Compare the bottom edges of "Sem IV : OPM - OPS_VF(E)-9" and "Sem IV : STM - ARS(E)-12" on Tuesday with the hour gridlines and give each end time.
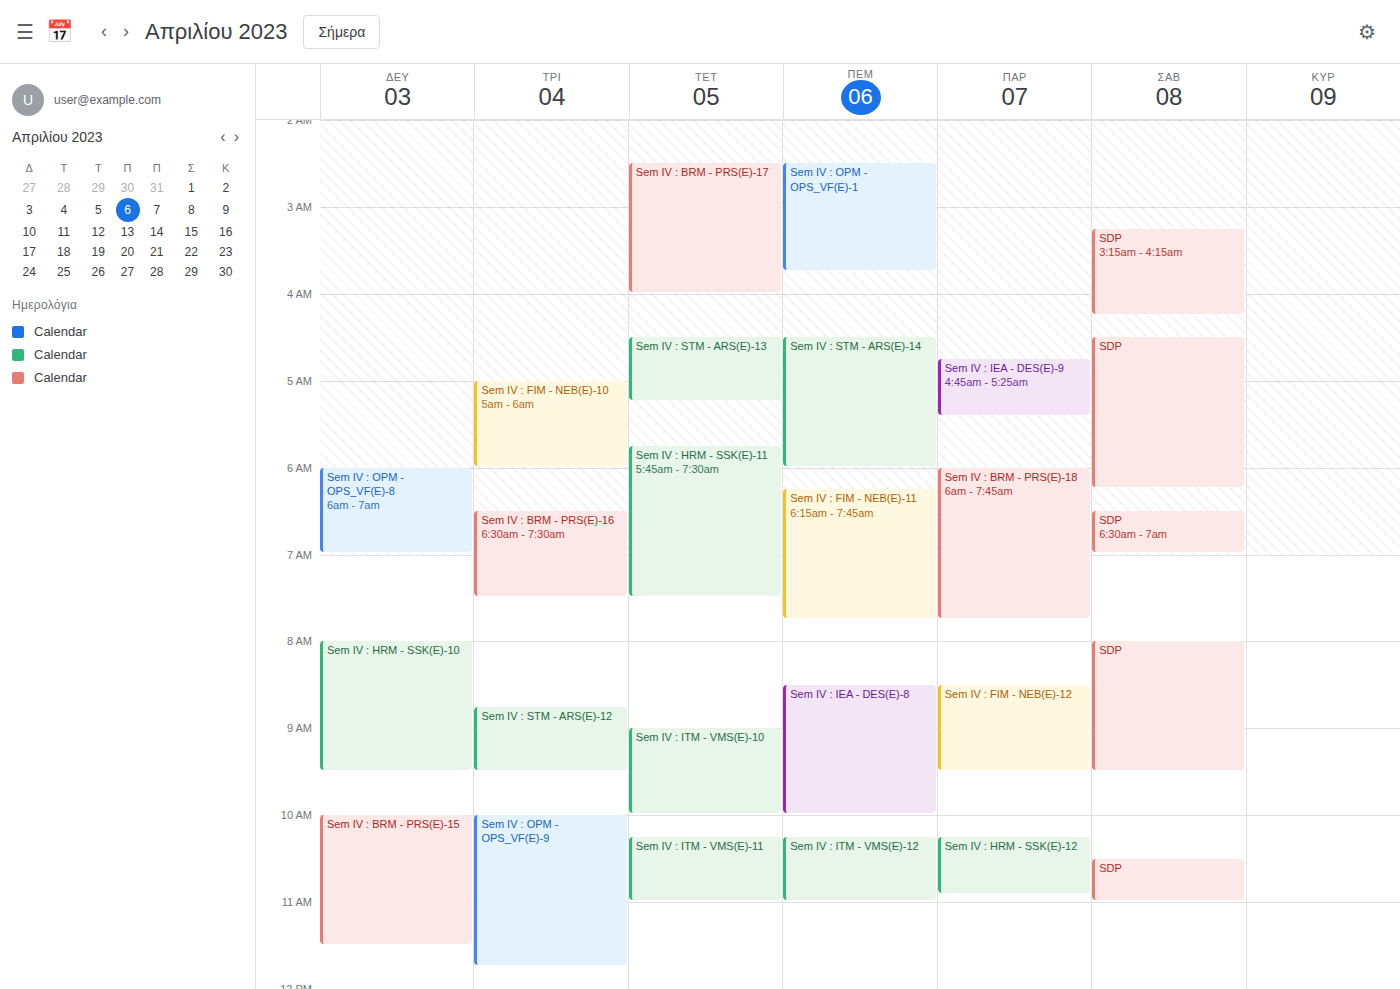
"Sem IV : OPM - OPS_VF(E)-9": 11:45 AM, neither: three quarters of the way from the 11 AM line to the 12 PM line. "Sem IV : STM - ARS(E)-12": 9:30 AM, halfway between the 9 AM and 10 AM lines.